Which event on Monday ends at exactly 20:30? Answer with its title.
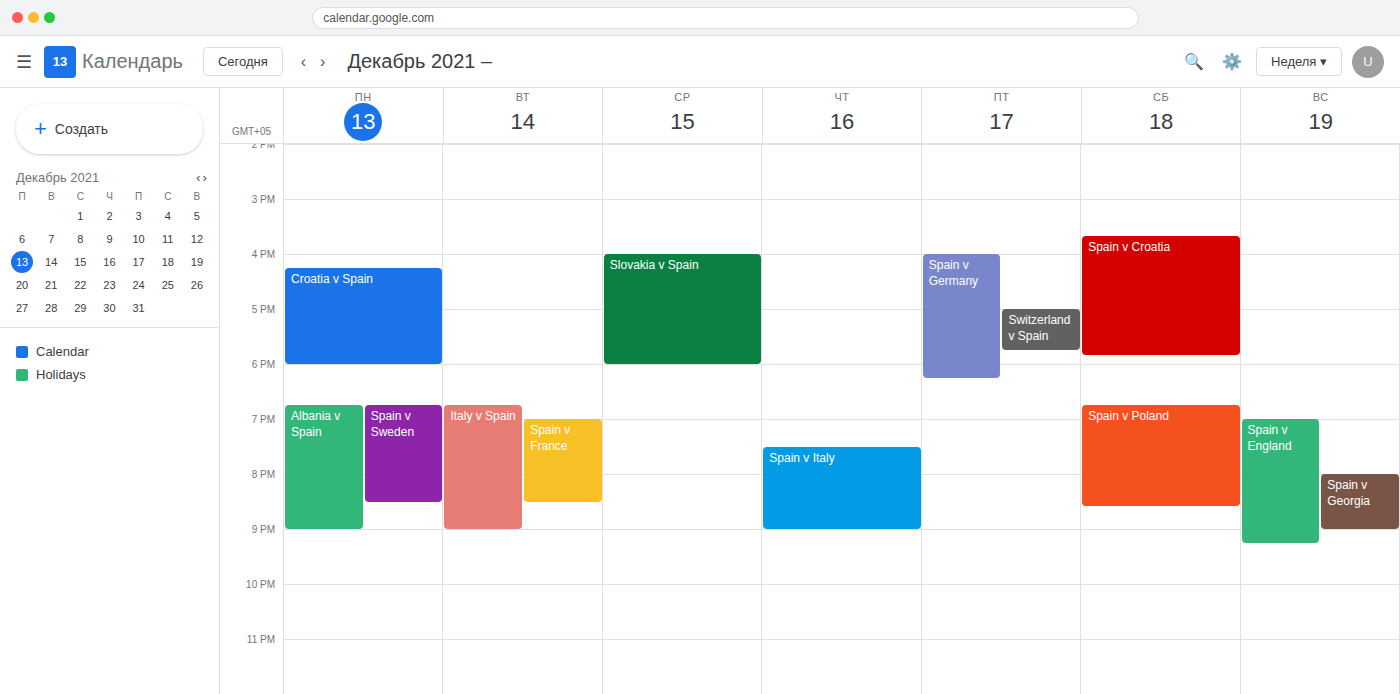
"Spain v Sweden"